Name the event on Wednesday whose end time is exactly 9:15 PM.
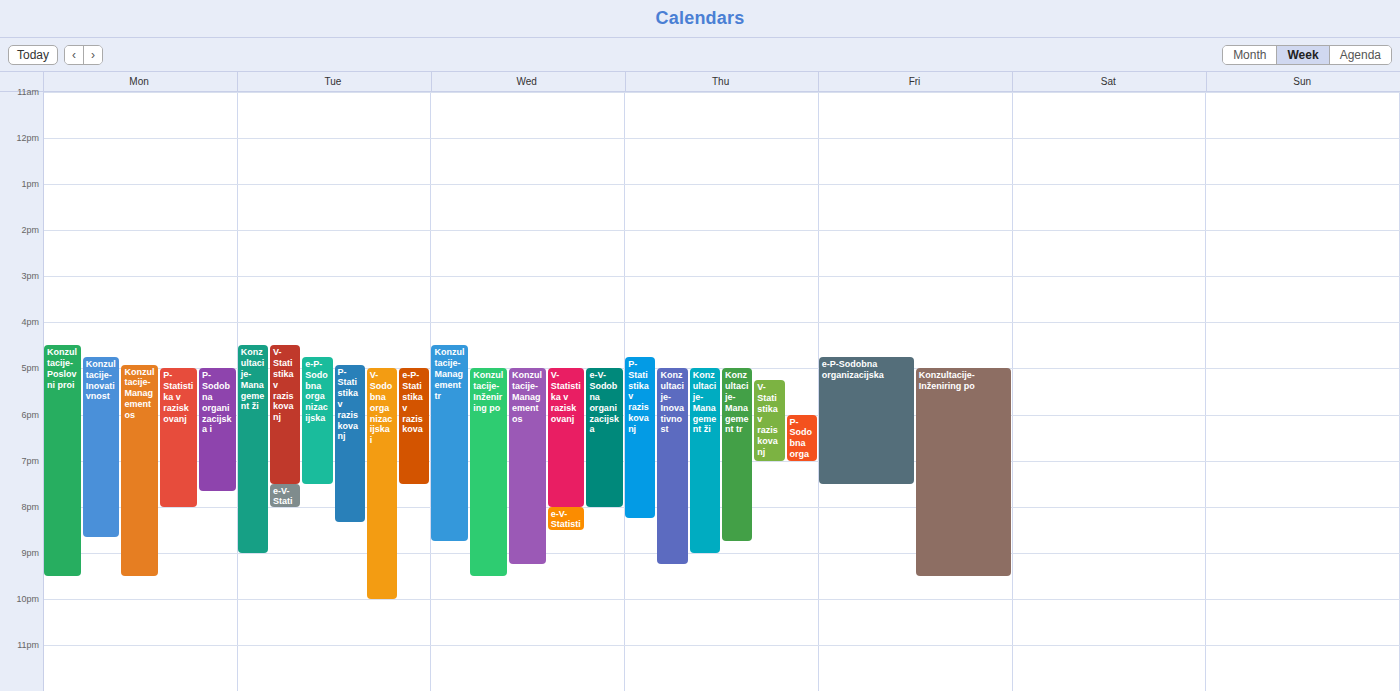
"Konzultacije-Management os"